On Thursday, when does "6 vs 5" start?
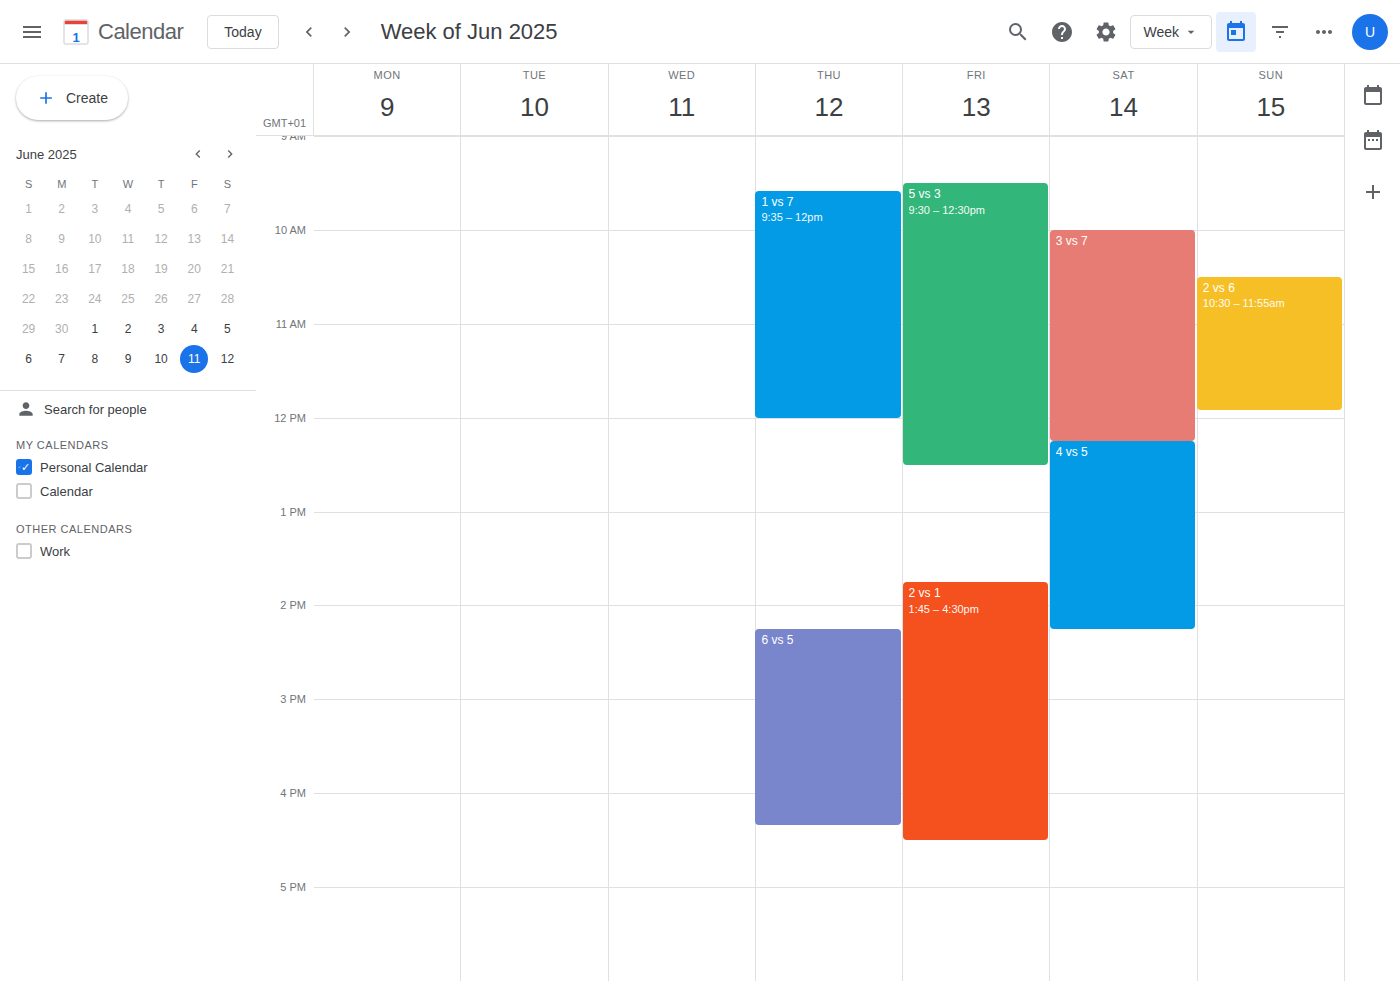
14:15